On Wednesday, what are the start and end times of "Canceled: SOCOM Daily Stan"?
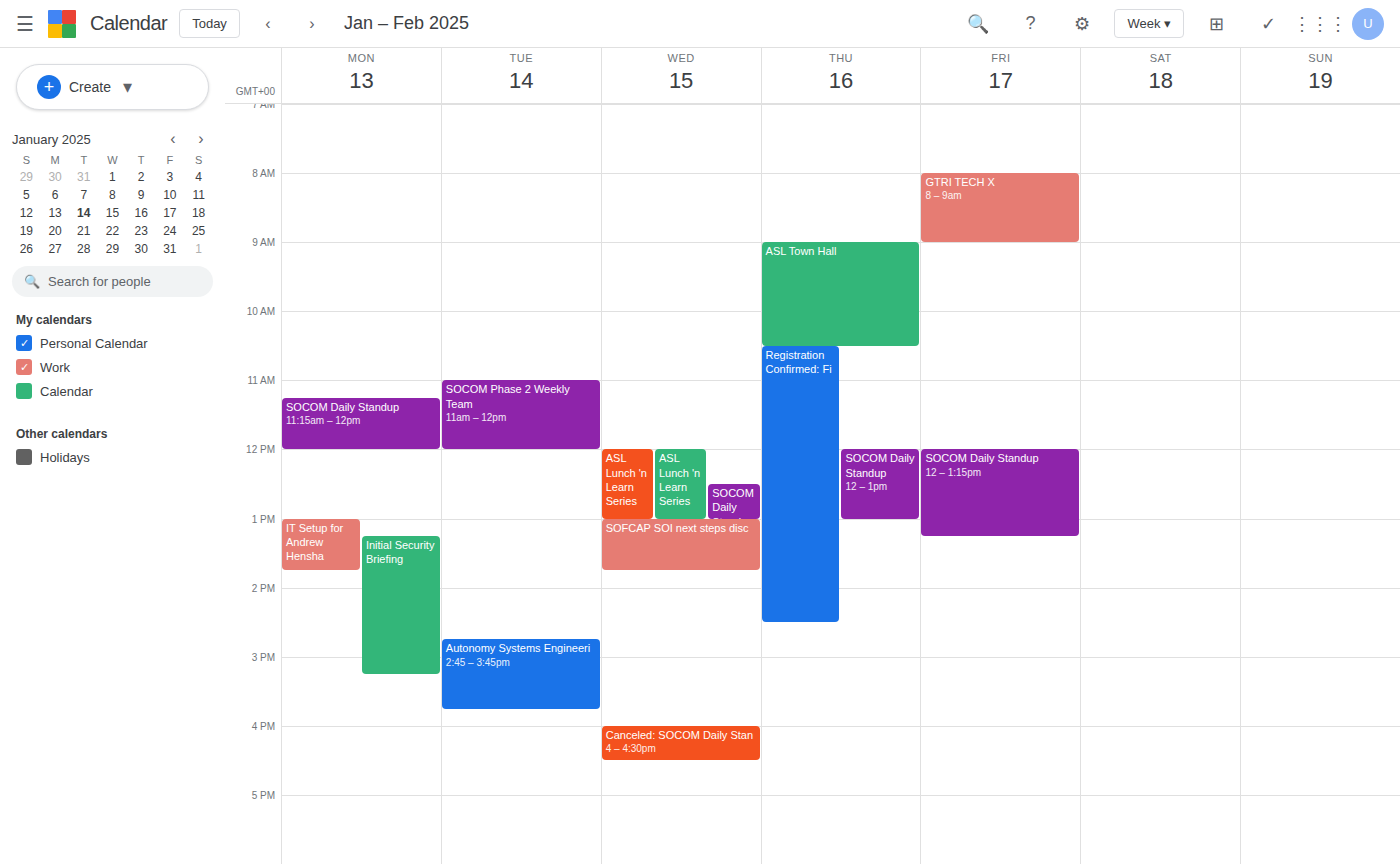
4:00 PM to 4:30 PM